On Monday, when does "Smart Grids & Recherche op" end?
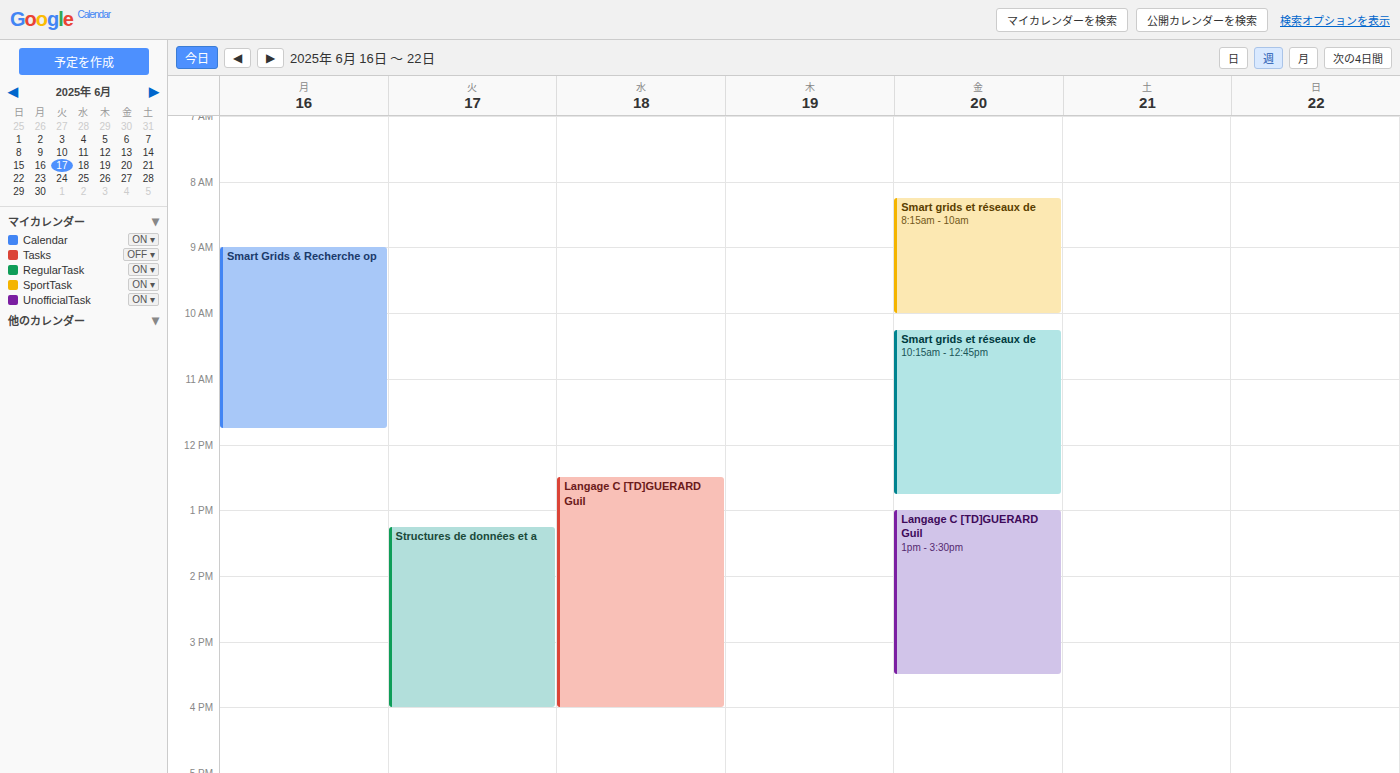
11:45 AM